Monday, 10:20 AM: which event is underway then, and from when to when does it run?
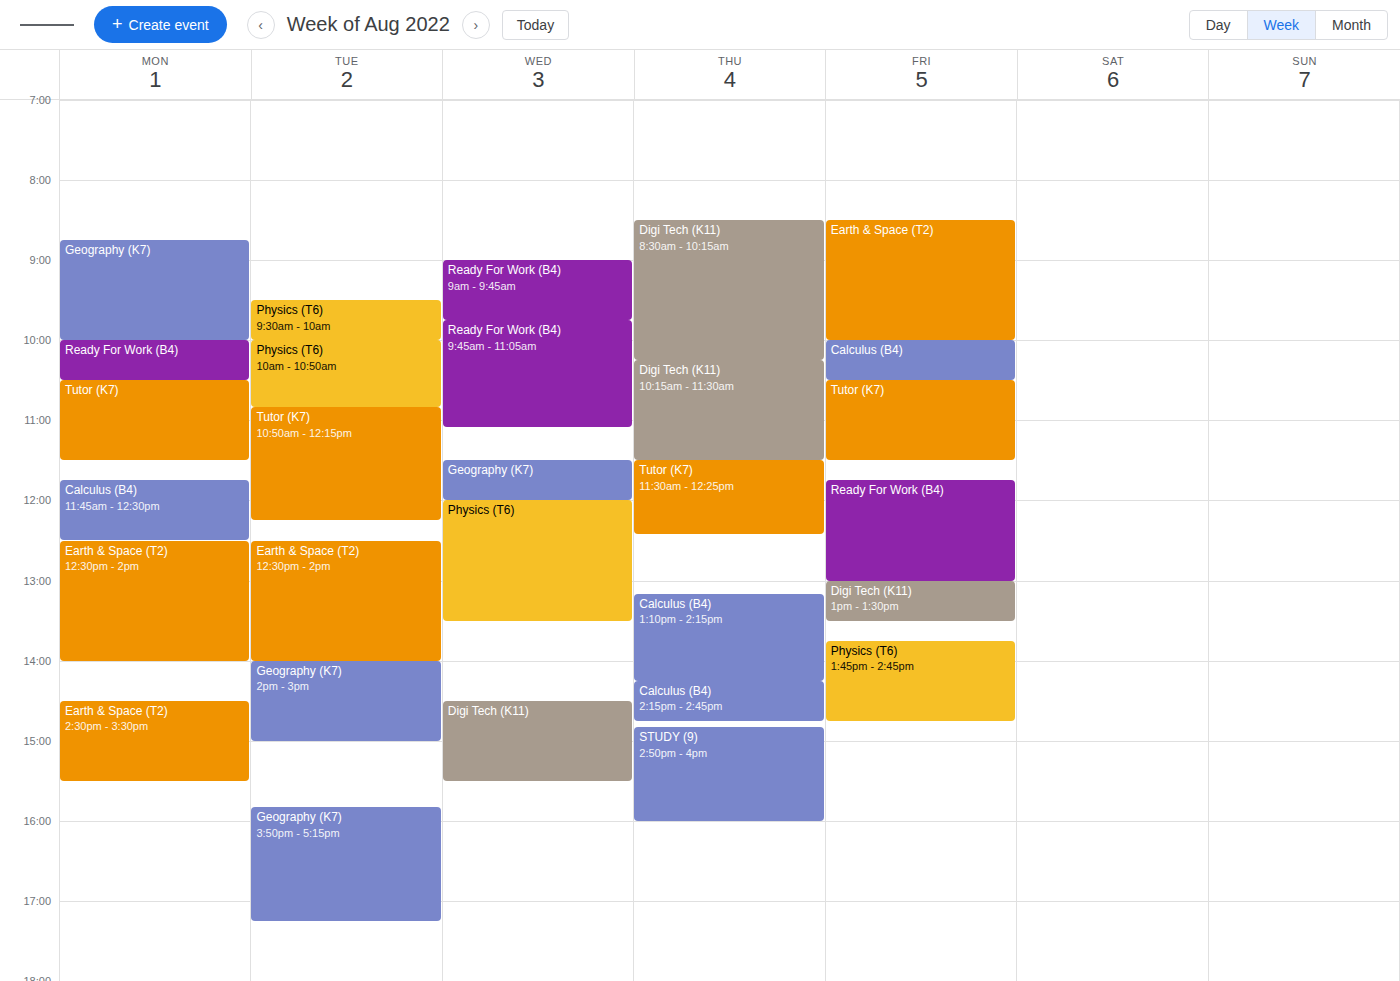
"Ready For Work (B4)", 10:00 AM to 10:30 AM